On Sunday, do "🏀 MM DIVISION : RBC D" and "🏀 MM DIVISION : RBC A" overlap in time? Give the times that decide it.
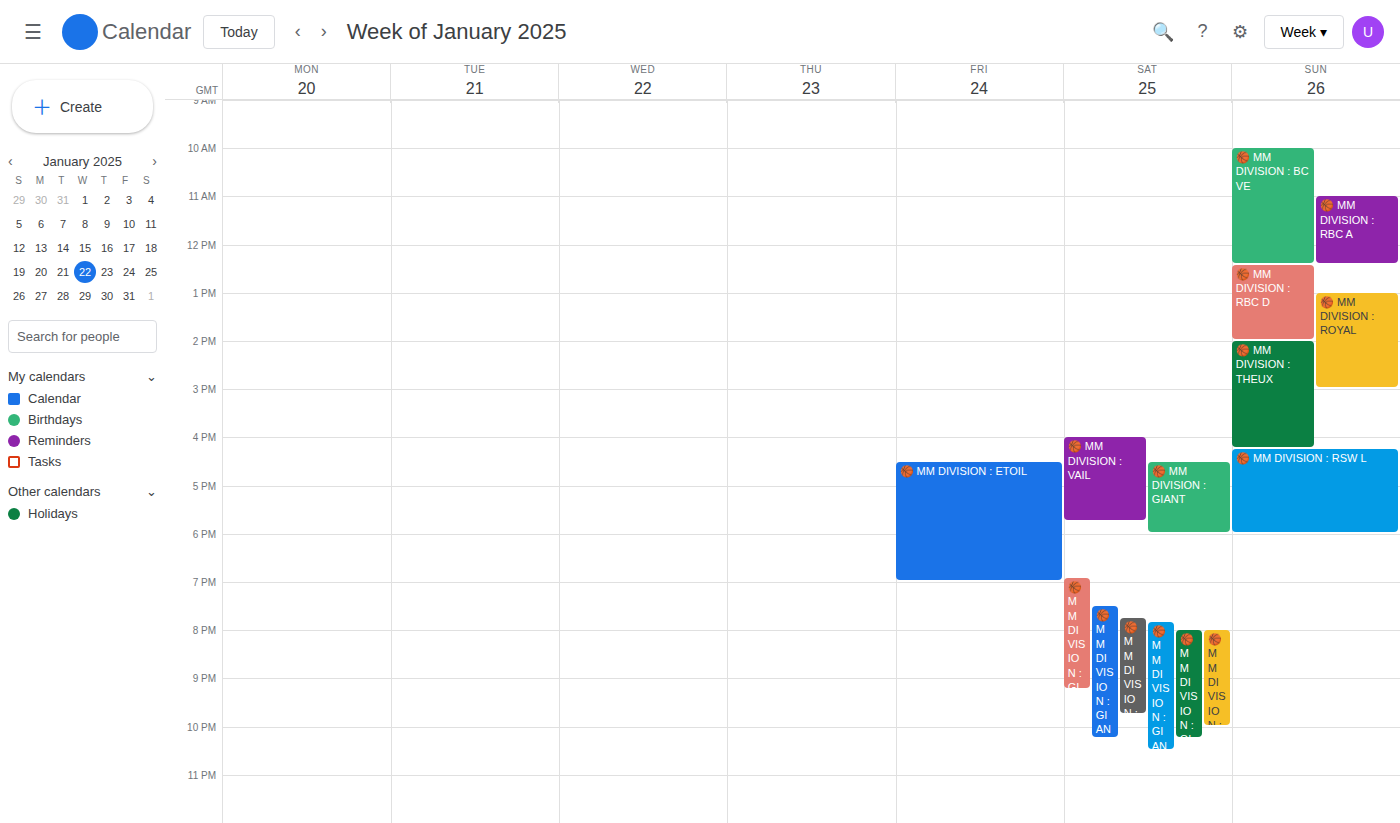
"🏀 MM DIVISION : RBC A" ends at 12:25 PM, exactly when "🏀 MM DIVISION : RBC D" starts -- they touch but do not overlap.